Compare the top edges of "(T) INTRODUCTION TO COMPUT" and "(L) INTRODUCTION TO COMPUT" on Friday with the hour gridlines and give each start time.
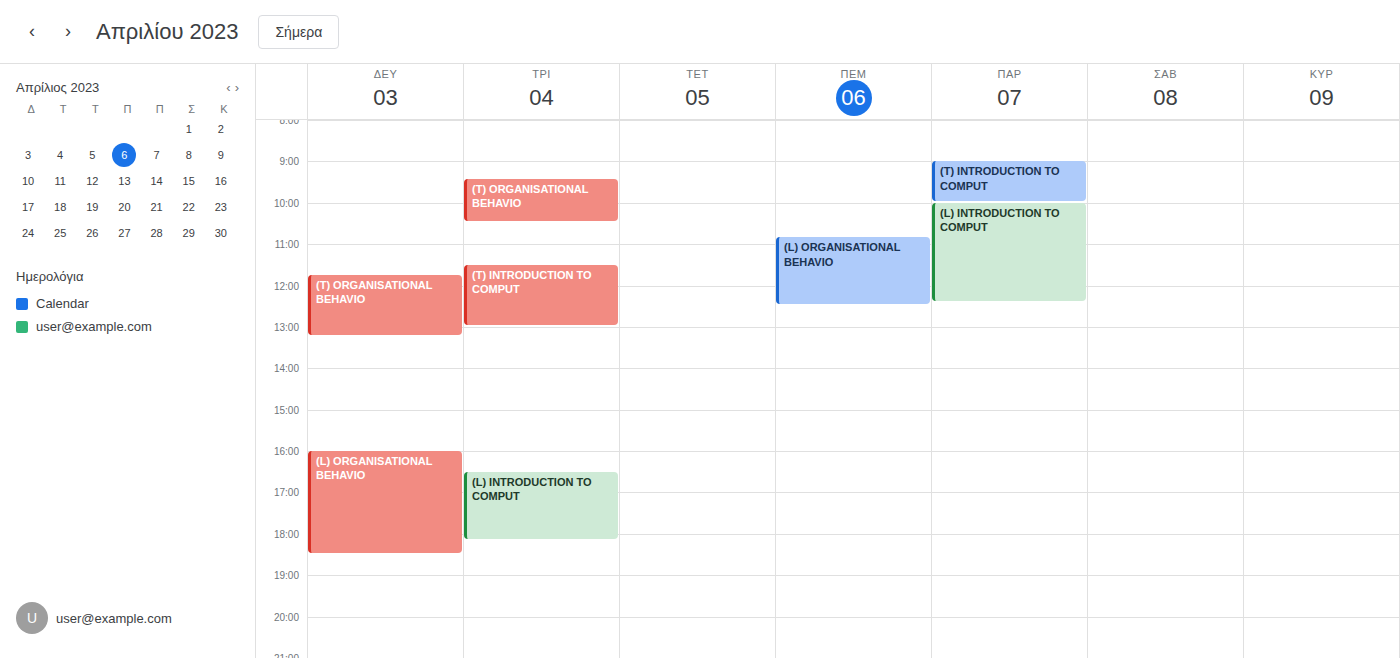
"(T) INTRODUCTION TO COMPUT": 9:00 AM, exactly on the 9 AM line. "(L) INTRODUCTION TO COMPUT": 10:00 AM, exactly on the 10 AM line.